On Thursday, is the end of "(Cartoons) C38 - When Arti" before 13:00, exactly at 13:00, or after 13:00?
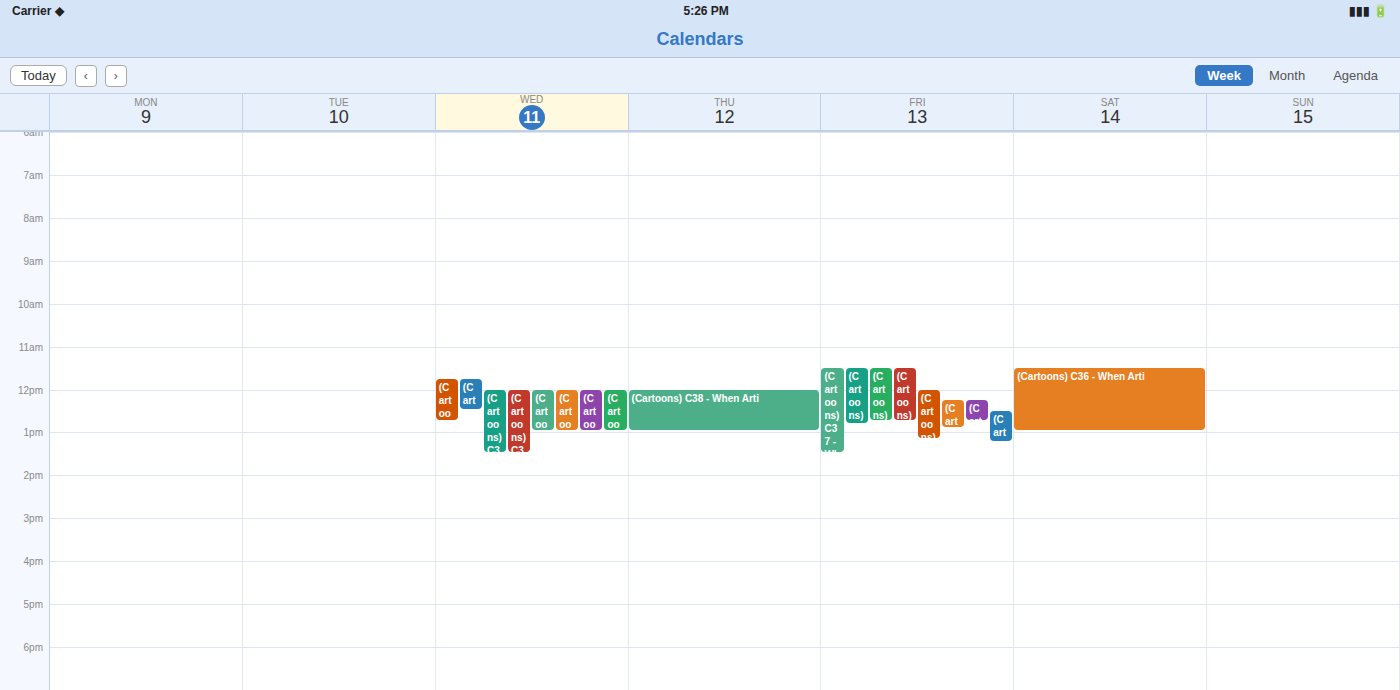
13:00 -- exactly at 13:00, on the 13:00 line.